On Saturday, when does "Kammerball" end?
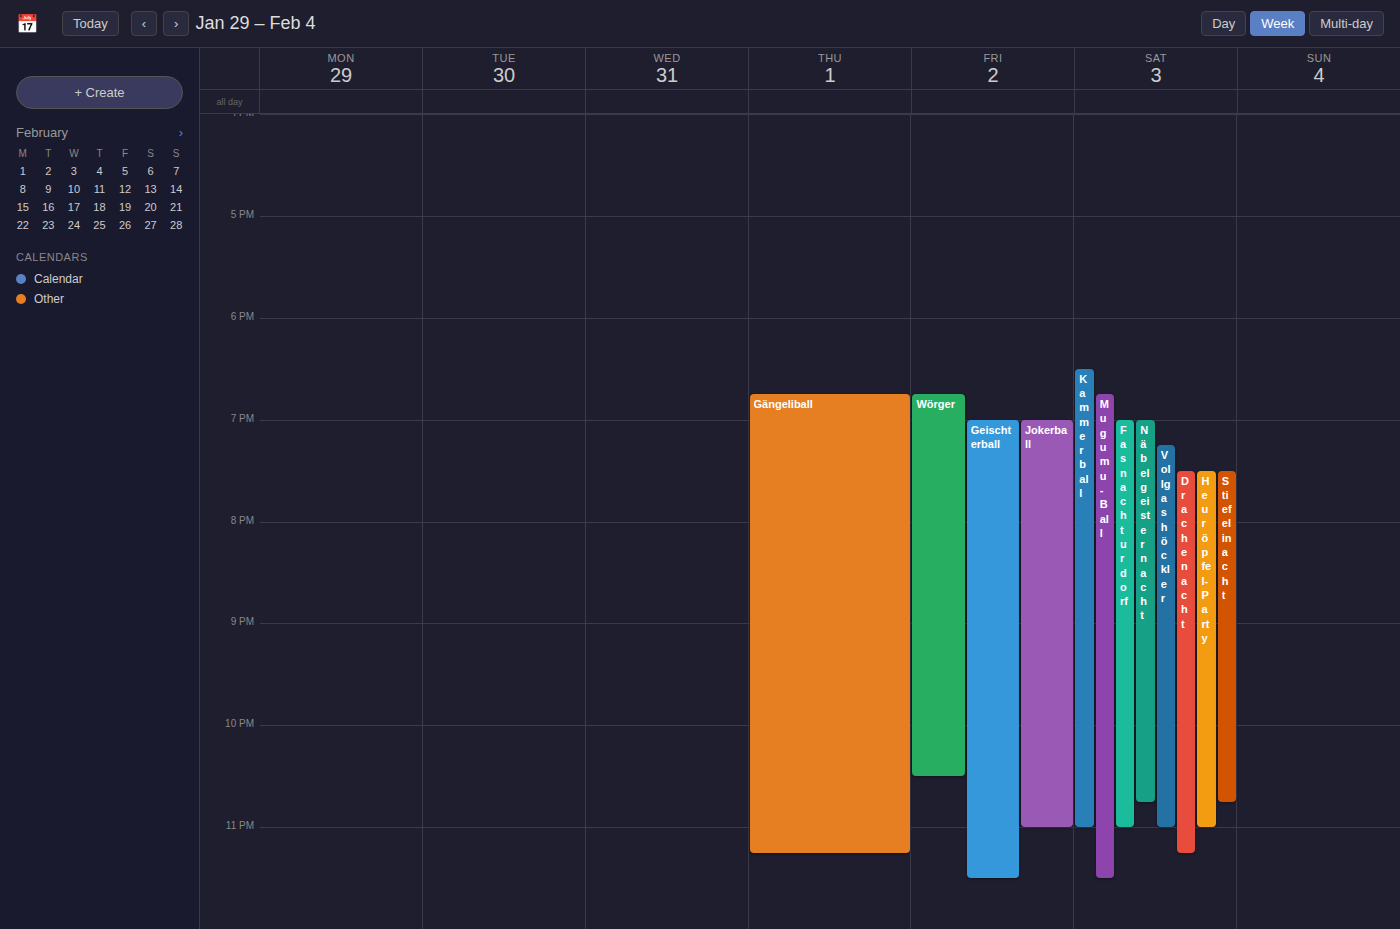
11:00 PM